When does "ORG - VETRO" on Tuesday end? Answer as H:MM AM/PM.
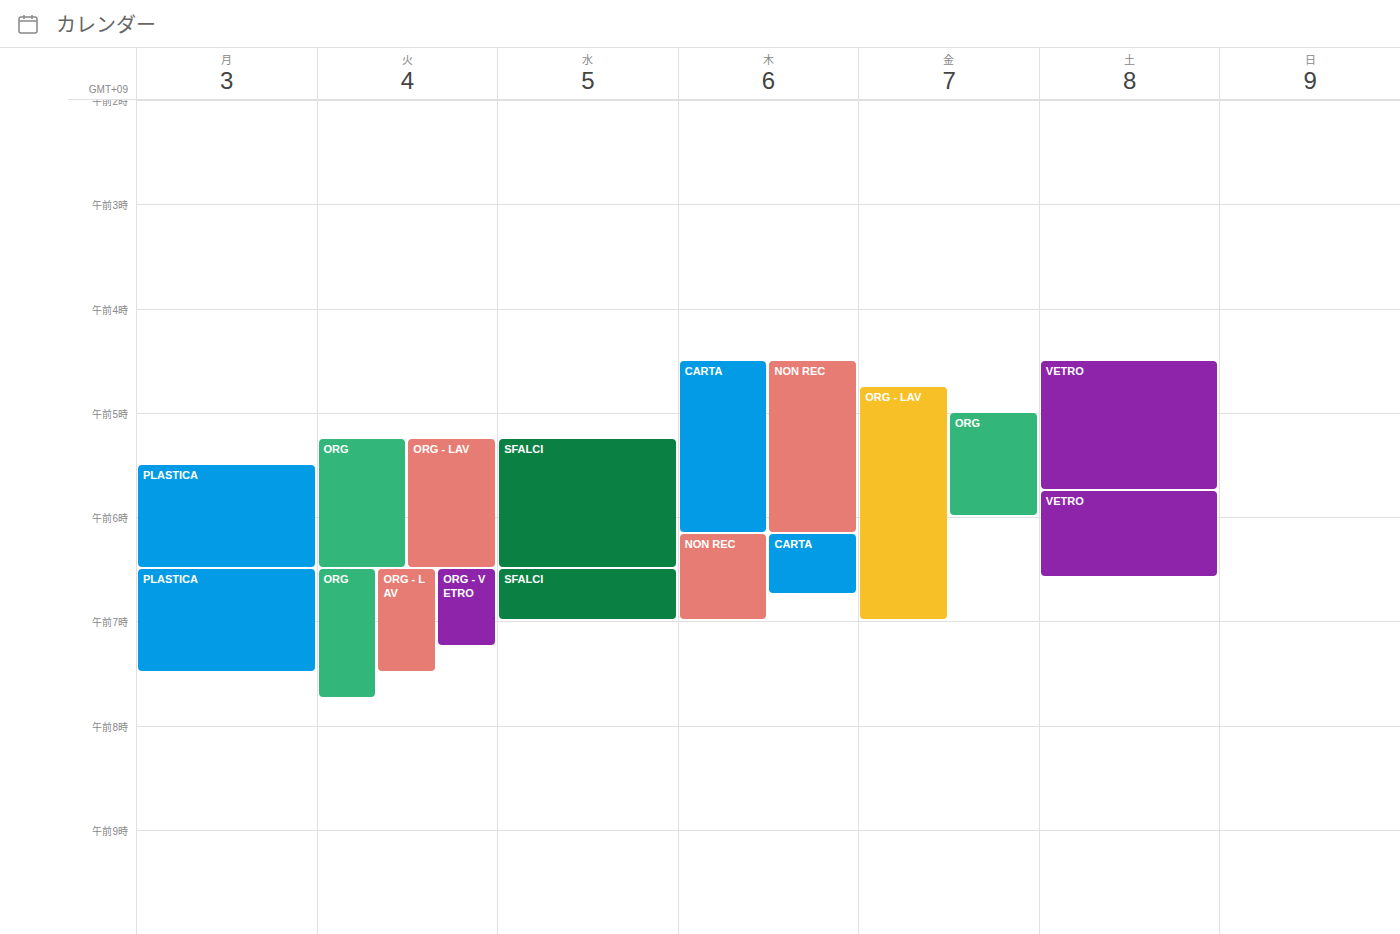
7:15 AM